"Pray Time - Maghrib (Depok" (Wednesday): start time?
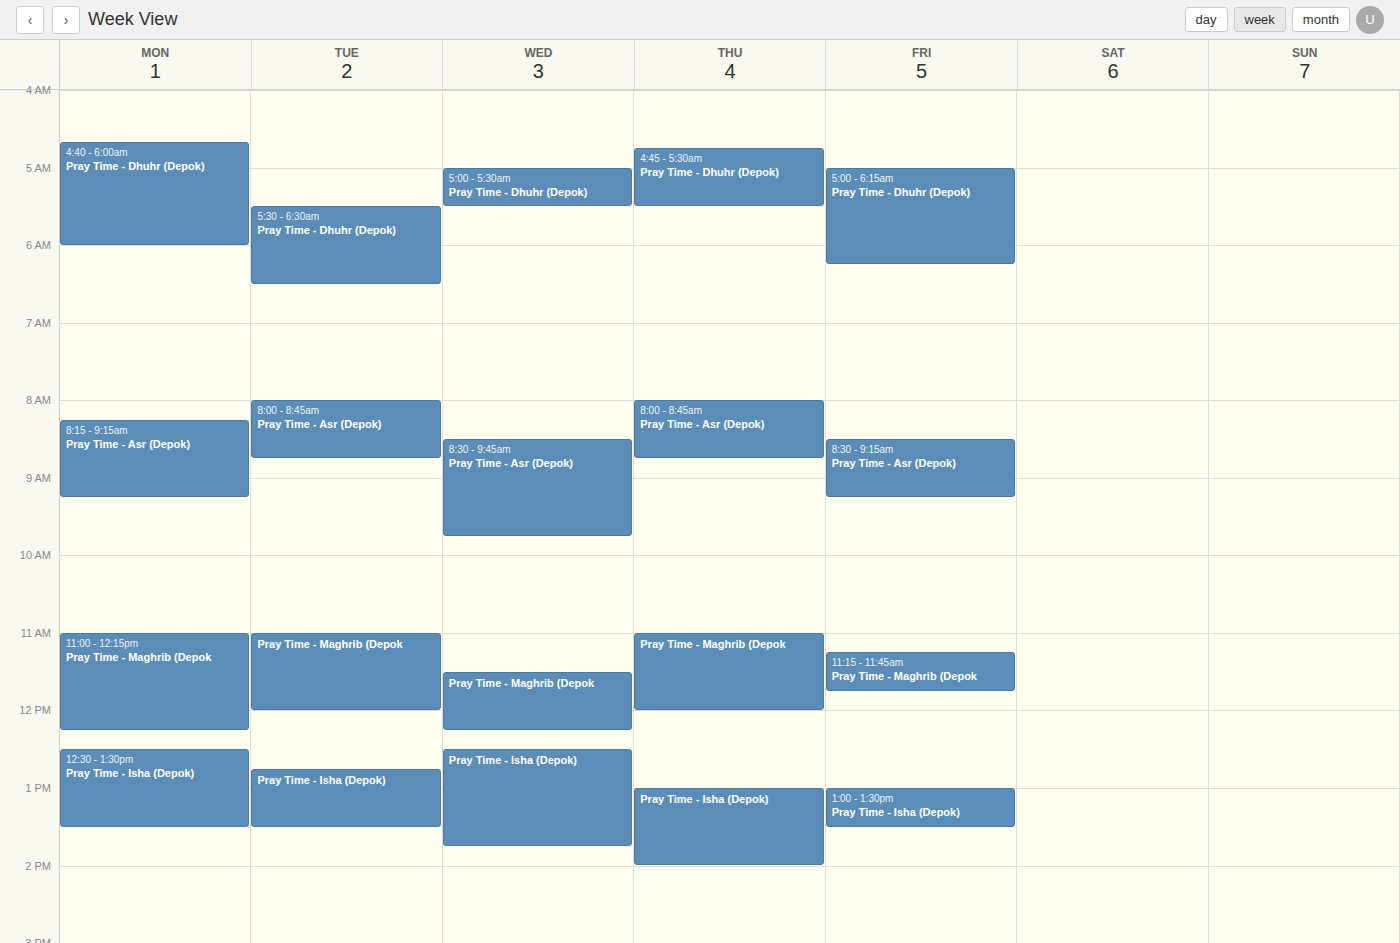
11:30